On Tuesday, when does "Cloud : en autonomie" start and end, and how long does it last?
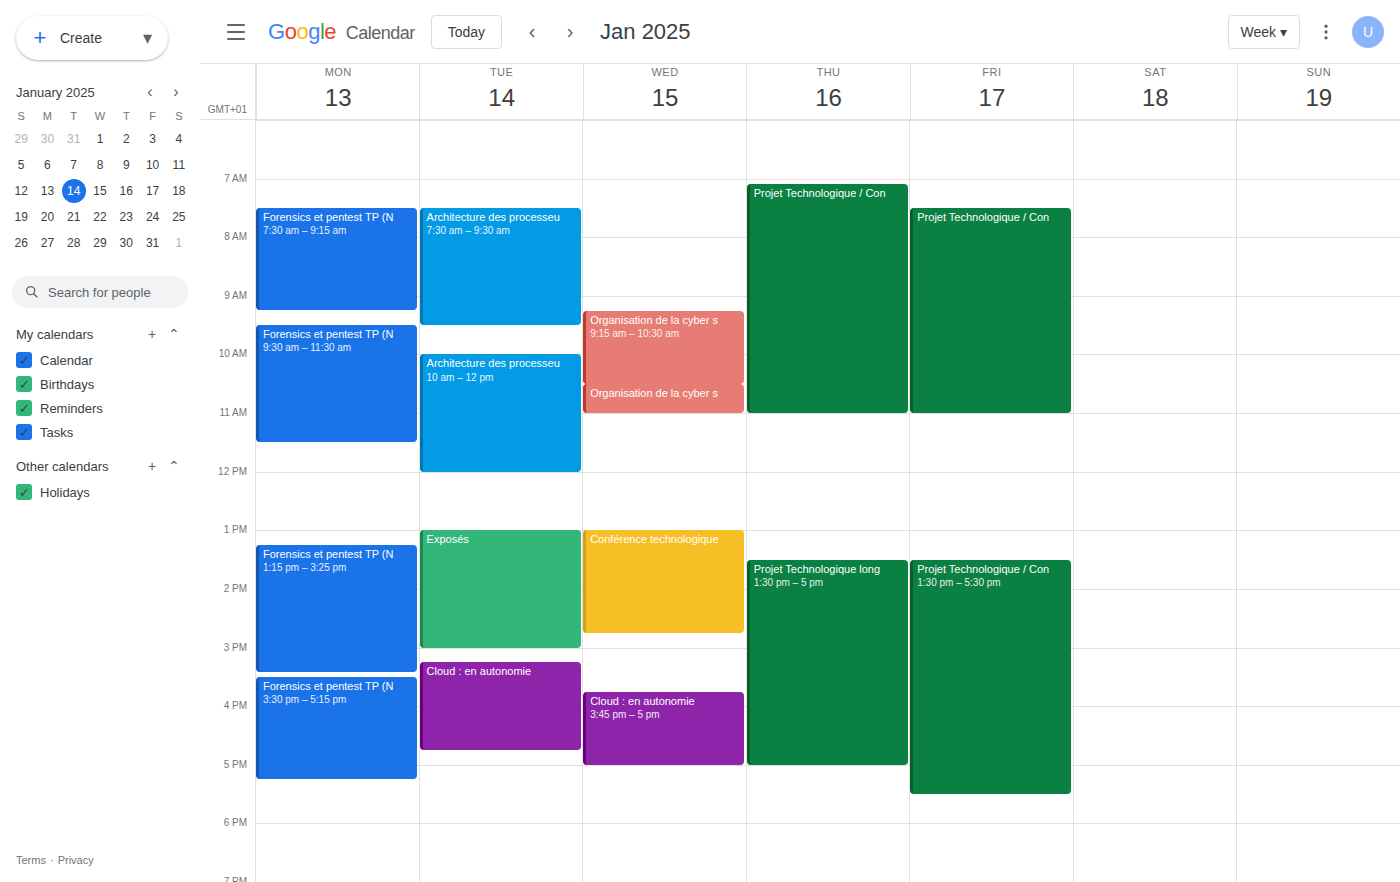
3:15 PM to 4:45 PM, 1 hour 30 minutes